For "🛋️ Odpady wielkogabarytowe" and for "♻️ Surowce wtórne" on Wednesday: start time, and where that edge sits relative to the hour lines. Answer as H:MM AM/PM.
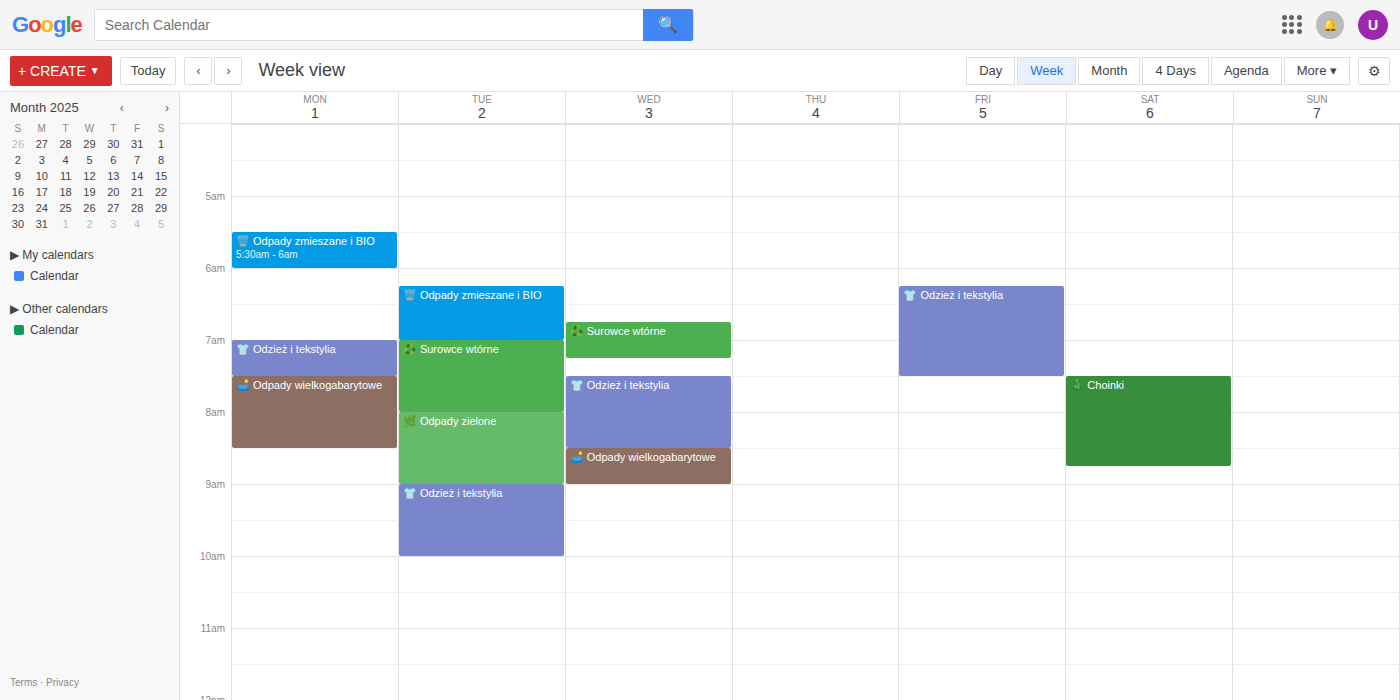
"🛋️ Odpady wielkogabarytowe": 8:30 AM, halfway between the 8 AM and 9 AM lines. "♻️ Surowce wtórne": 6:45 AM, neither: three quarters of the way from the 6 AM line to the 7 AM line.